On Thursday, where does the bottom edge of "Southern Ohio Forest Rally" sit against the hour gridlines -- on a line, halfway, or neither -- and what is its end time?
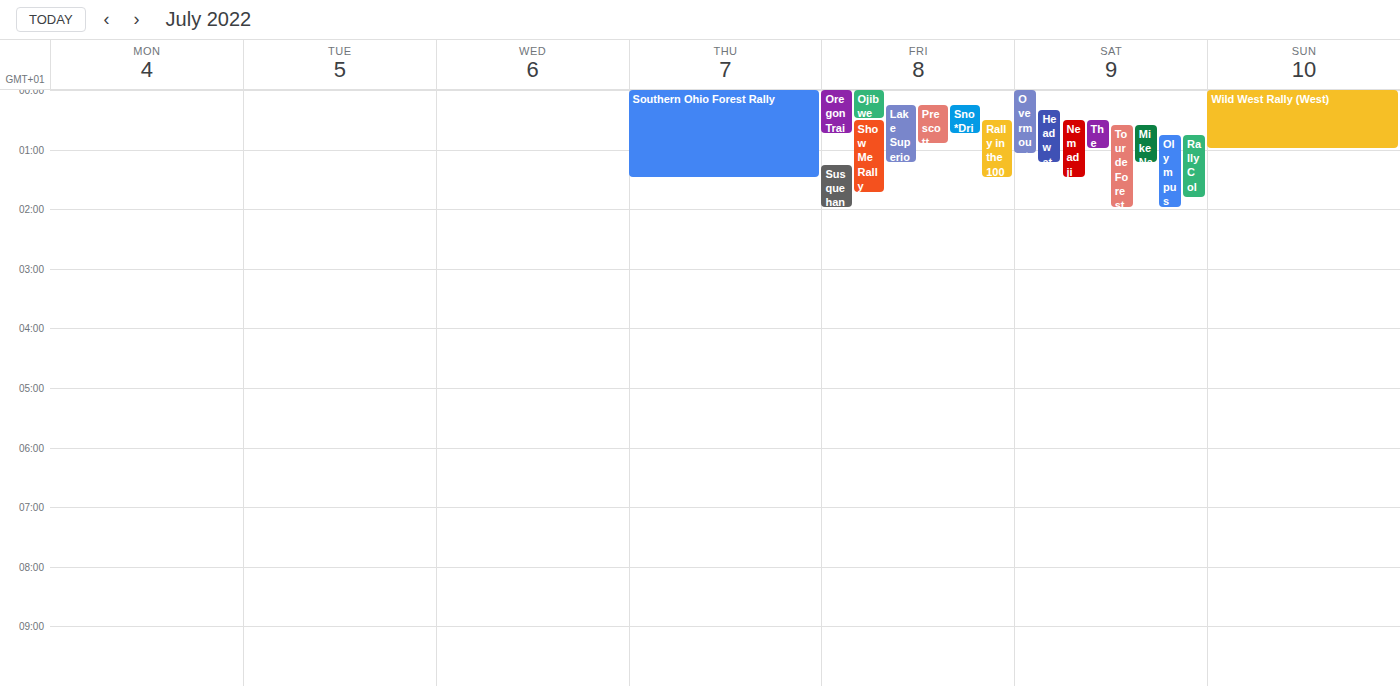
1:30 AM -- halfway between the 1 AM and 2 AM lines.